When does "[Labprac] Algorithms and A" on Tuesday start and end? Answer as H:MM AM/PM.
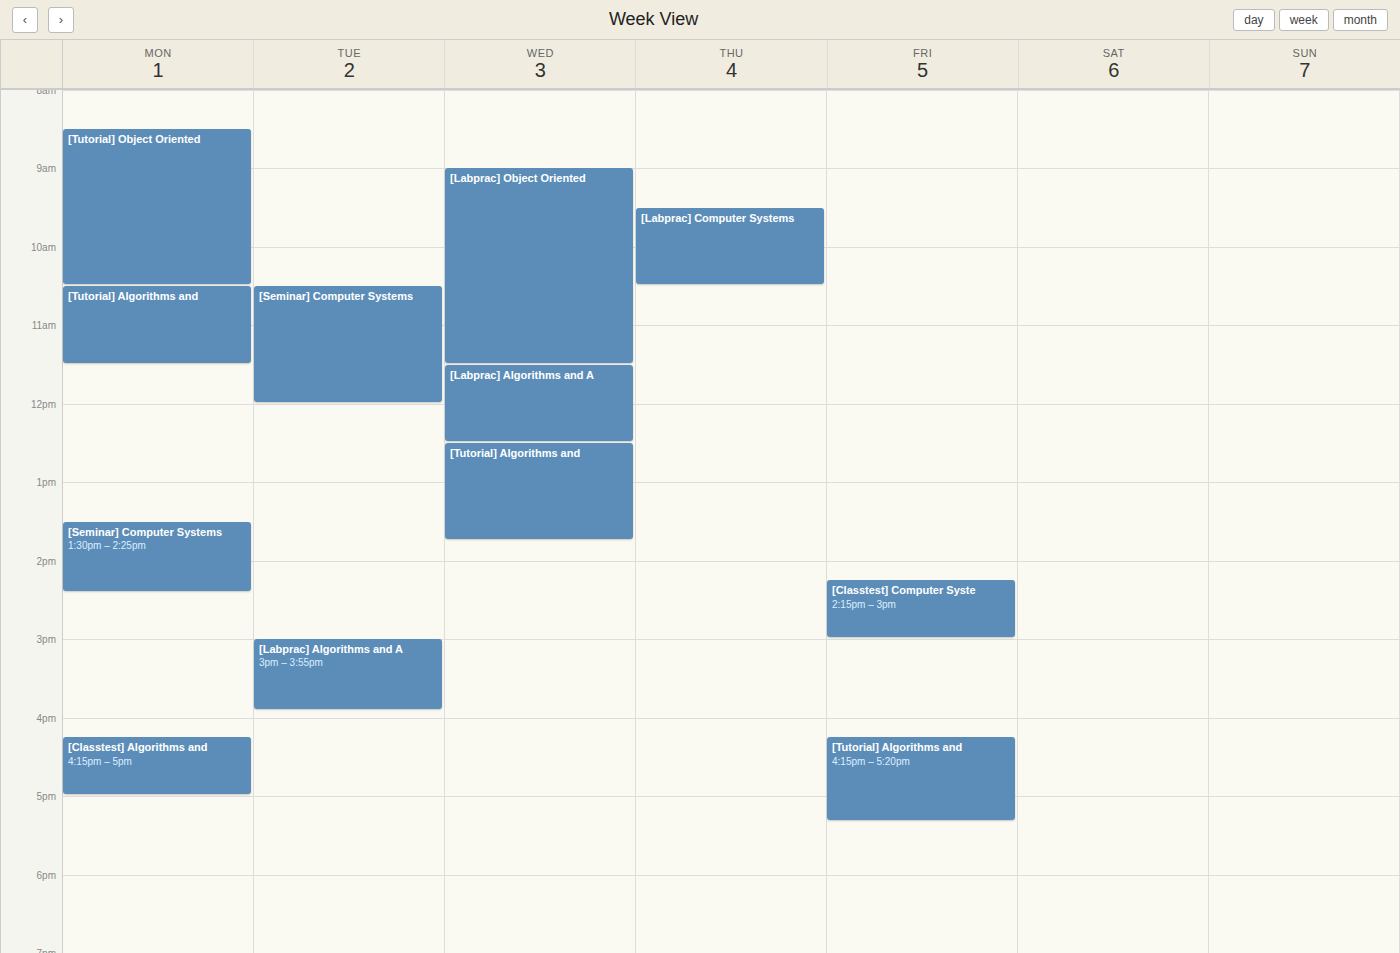
3:00 PM to 3:55 PM